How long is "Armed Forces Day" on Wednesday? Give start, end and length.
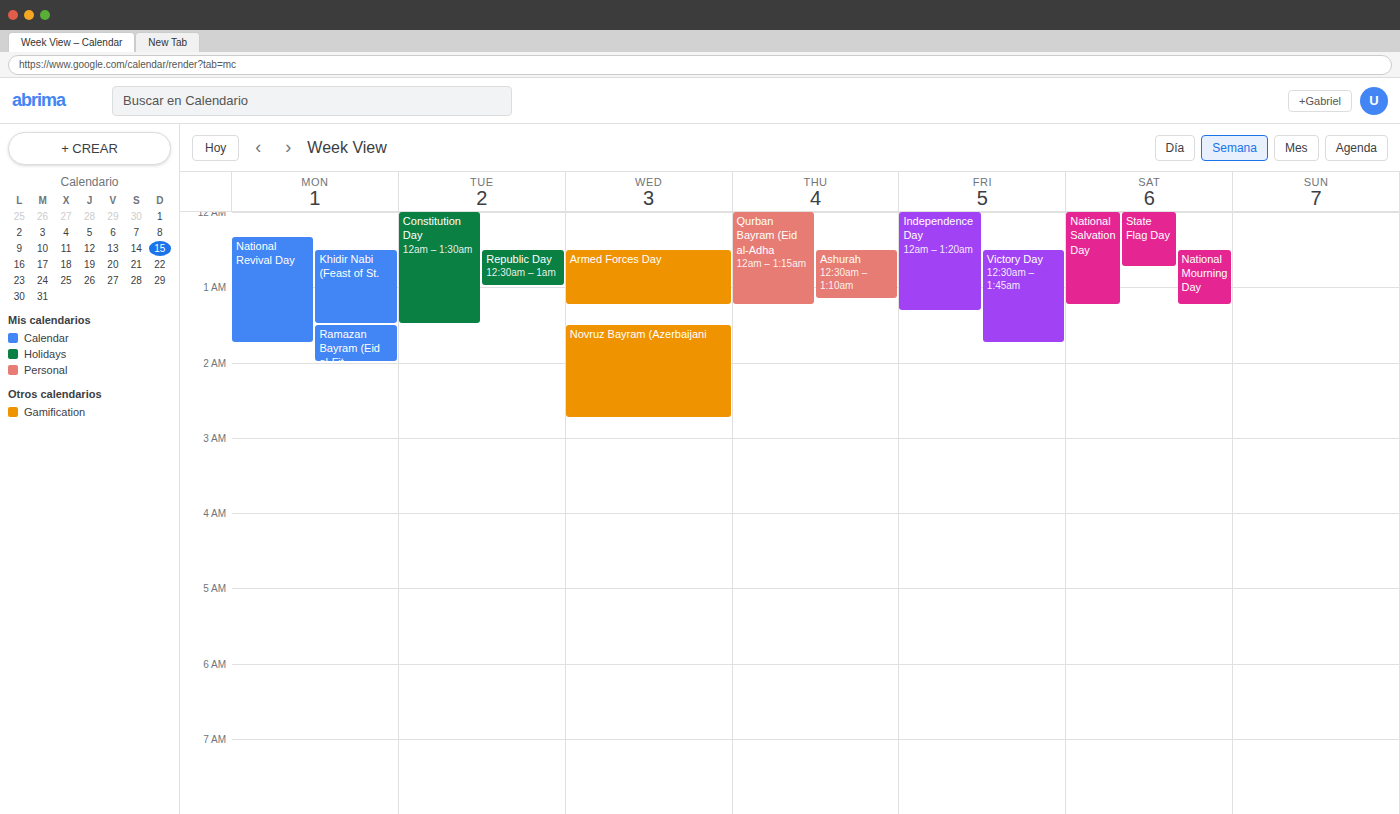
12:30 AM to 1:15 AM, 45 minutes